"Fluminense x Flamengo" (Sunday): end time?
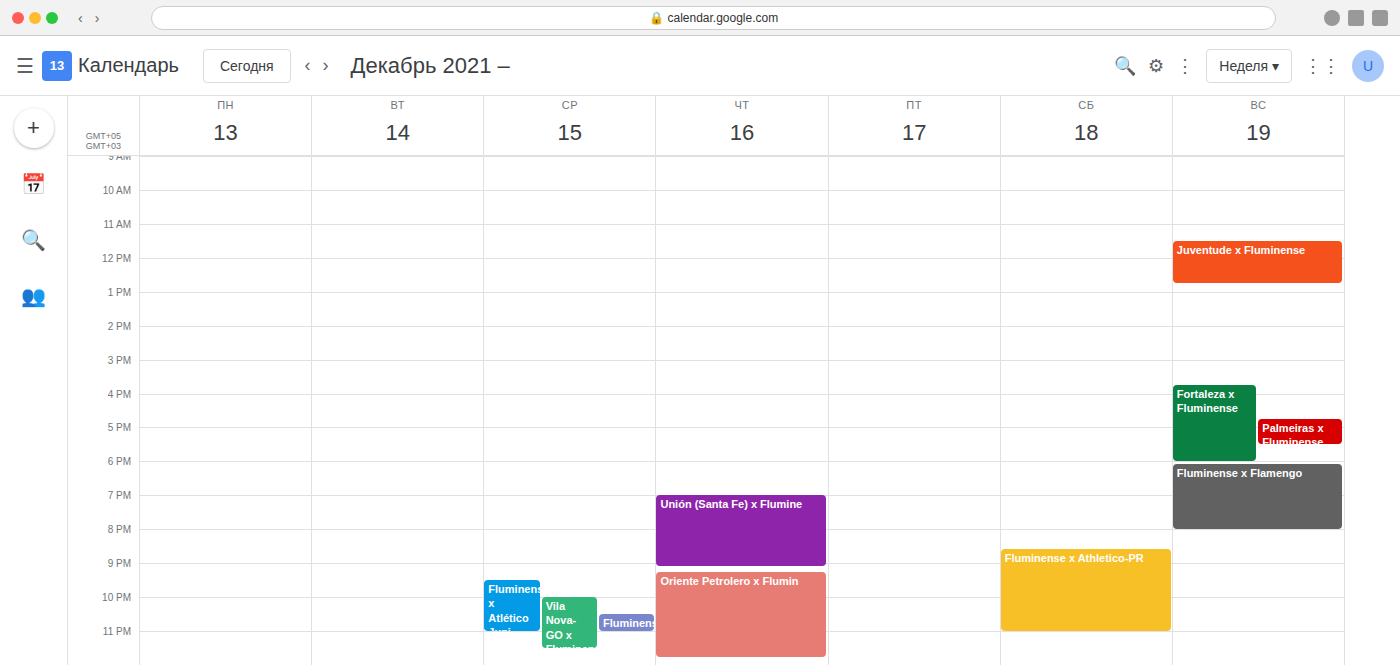
8:00 PM